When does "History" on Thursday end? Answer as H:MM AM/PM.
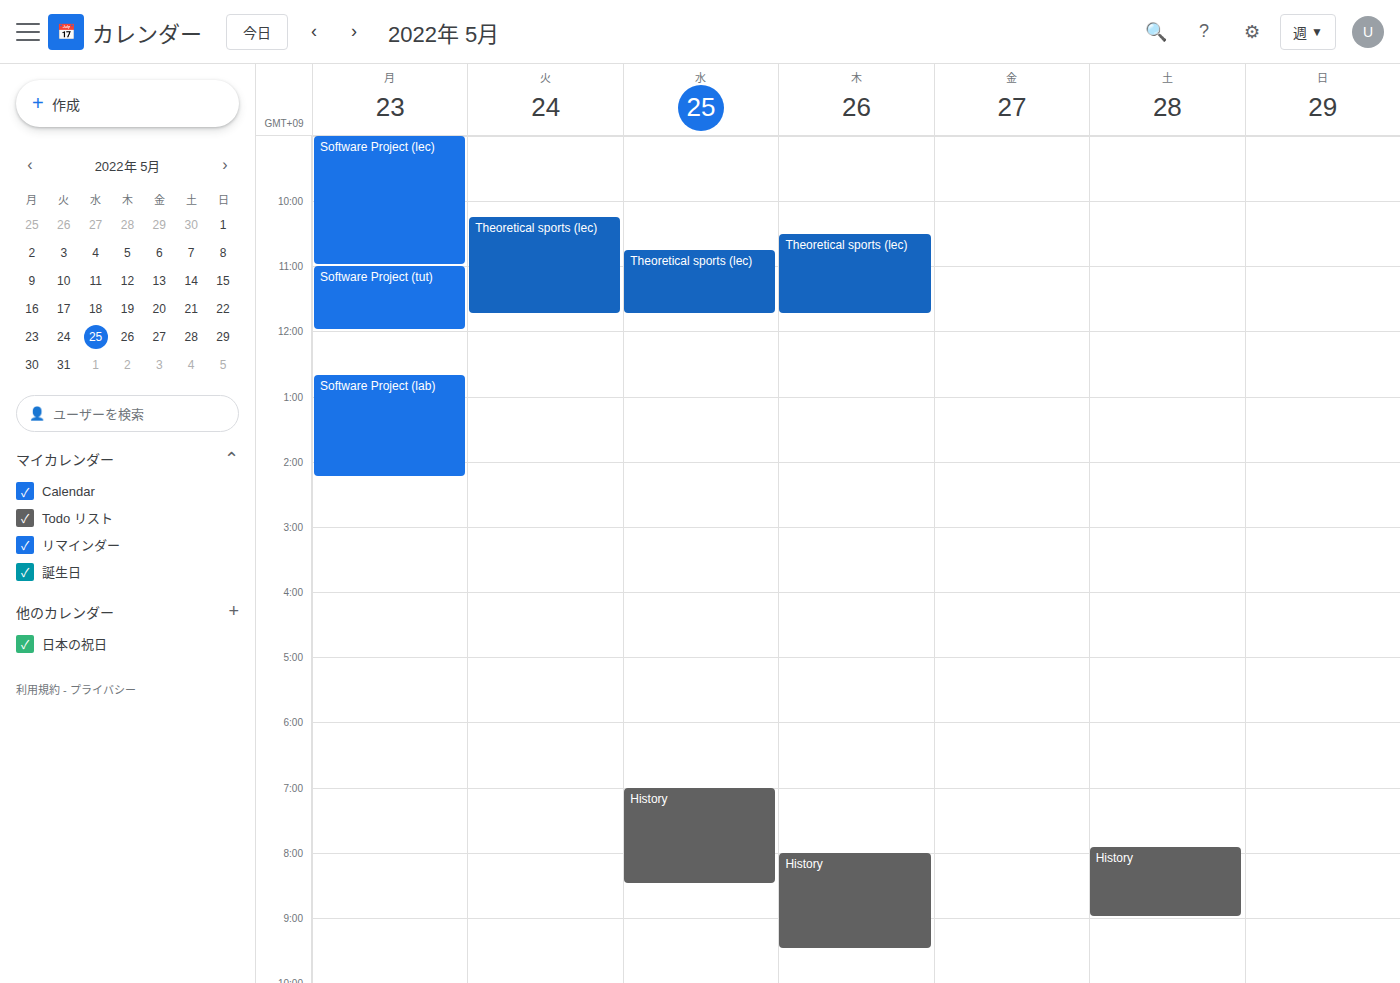
9:30 PM